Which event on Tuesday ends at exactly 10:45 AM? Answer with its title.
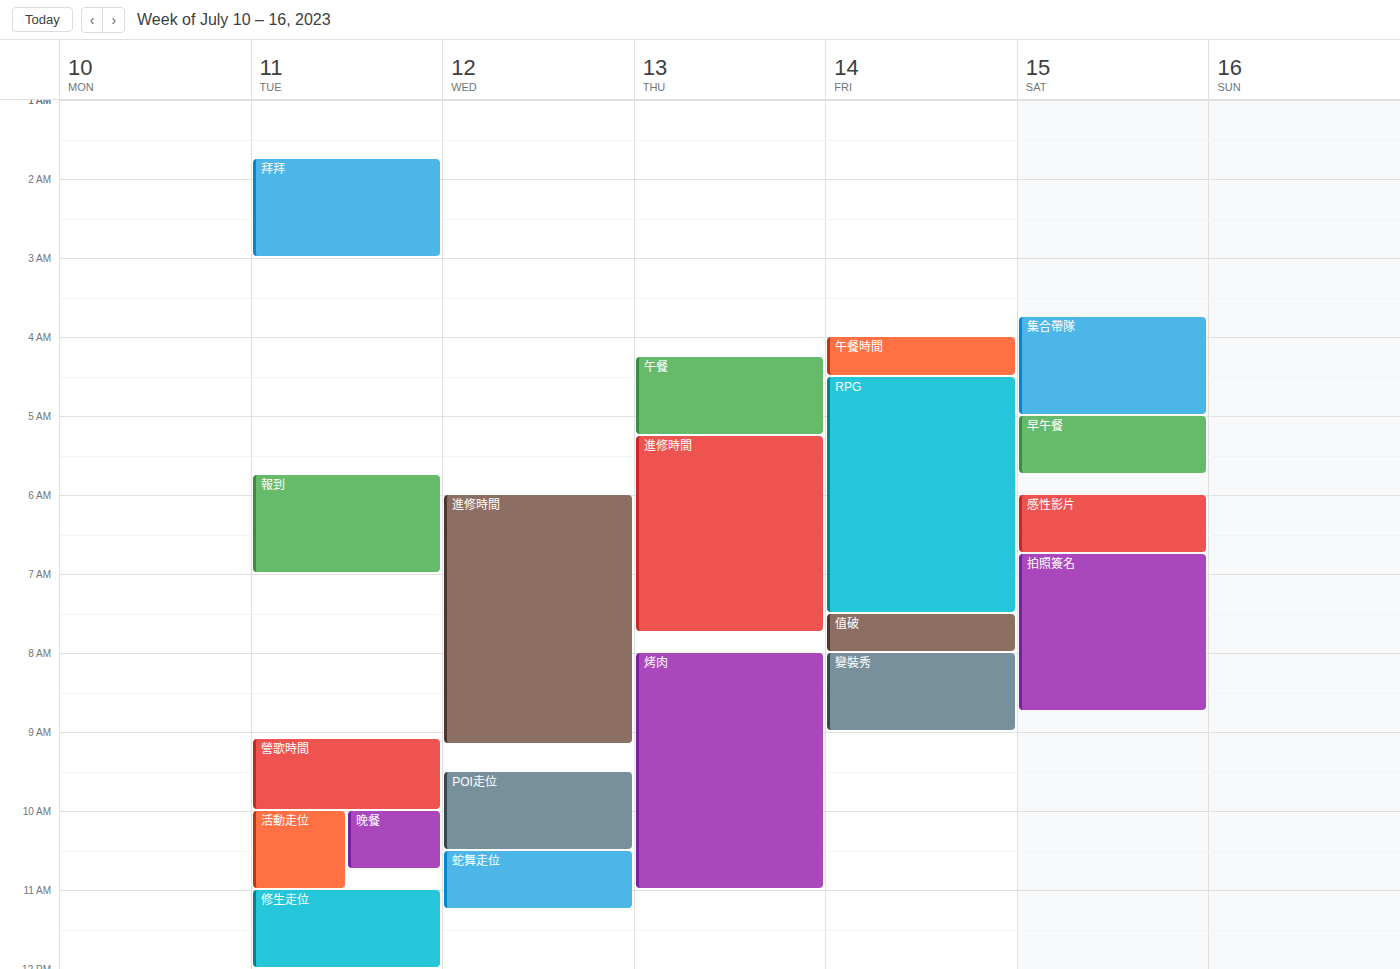
"晚餐"